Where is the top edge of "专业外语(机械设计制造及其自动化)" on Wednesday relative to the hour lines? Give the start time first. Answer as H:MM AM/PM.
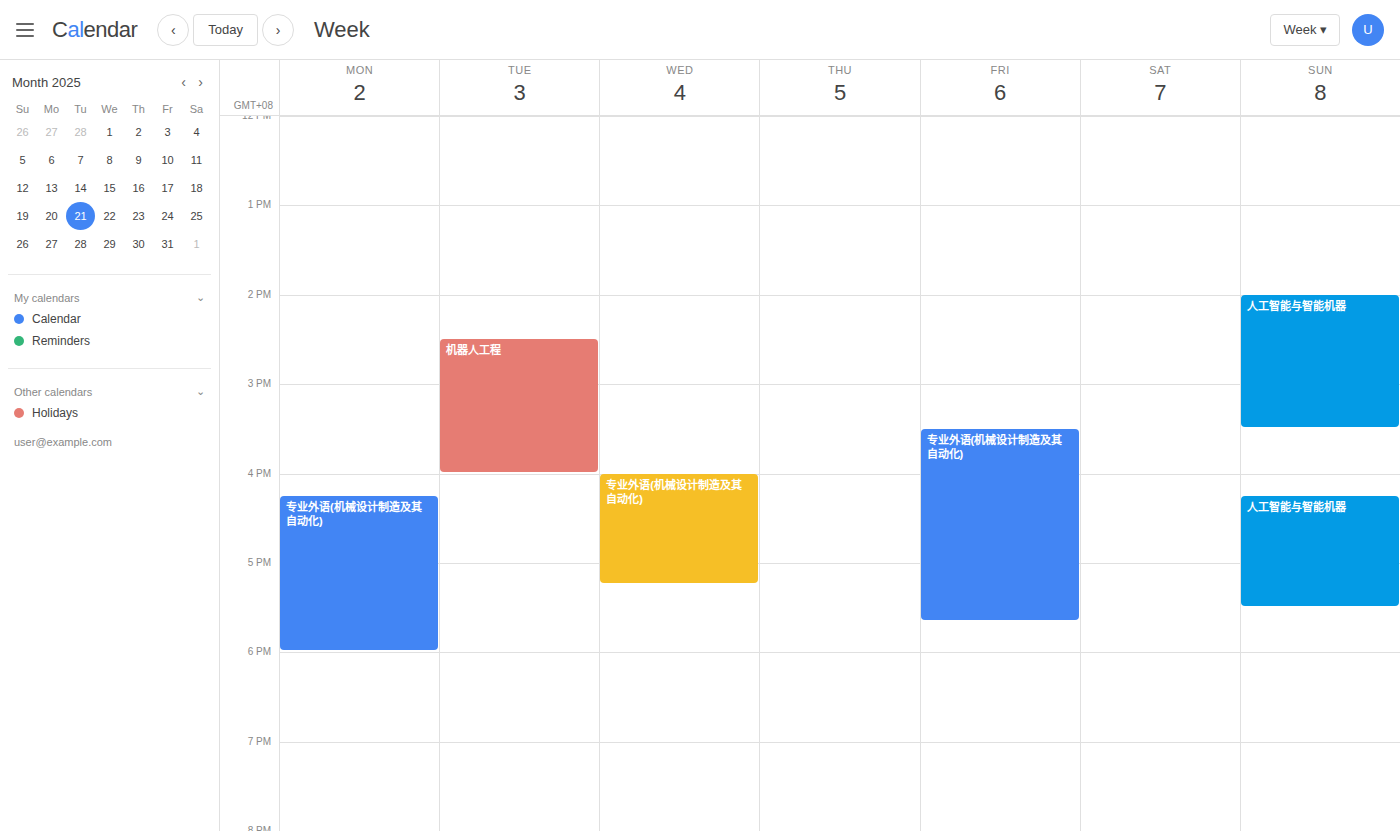
4:00 PM -- exactly on the 4 PM line.